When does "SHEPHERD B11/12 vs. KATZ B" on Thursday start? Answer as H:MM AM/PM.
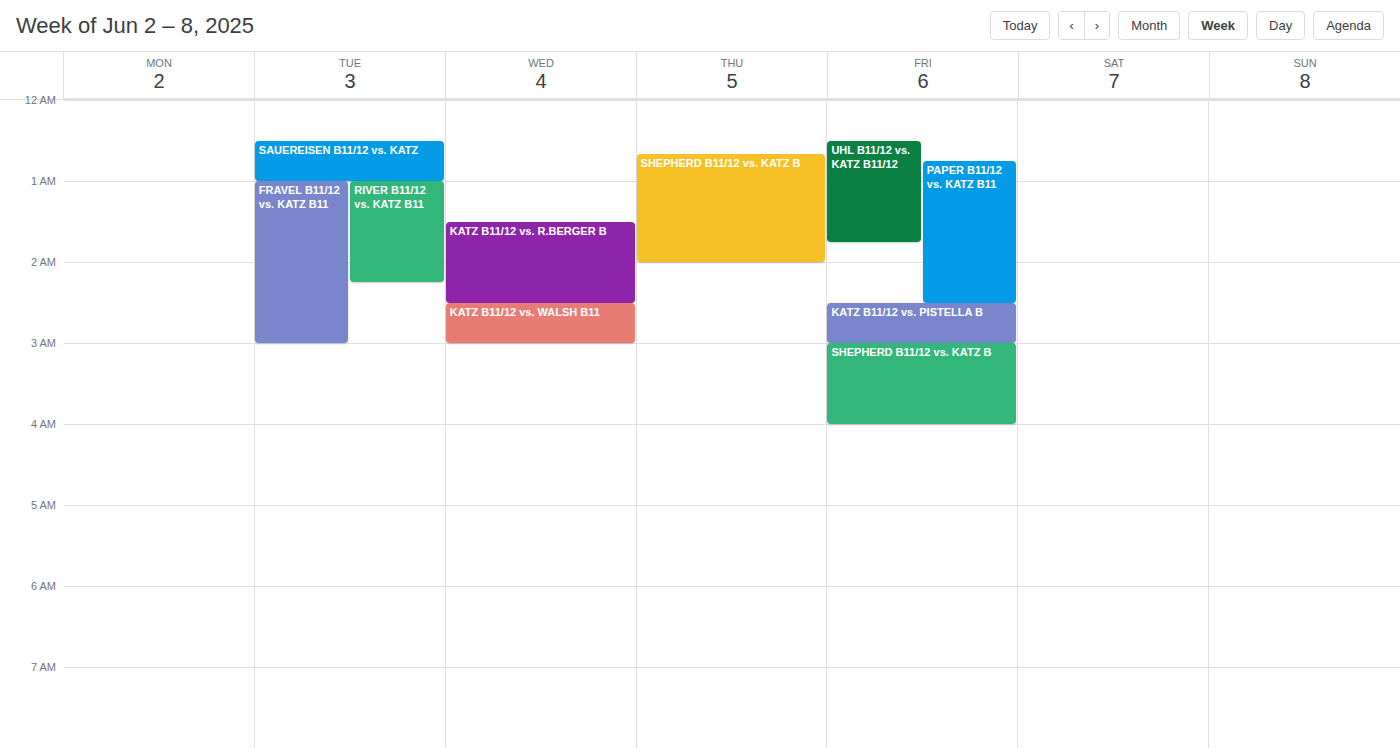
12:40 AM